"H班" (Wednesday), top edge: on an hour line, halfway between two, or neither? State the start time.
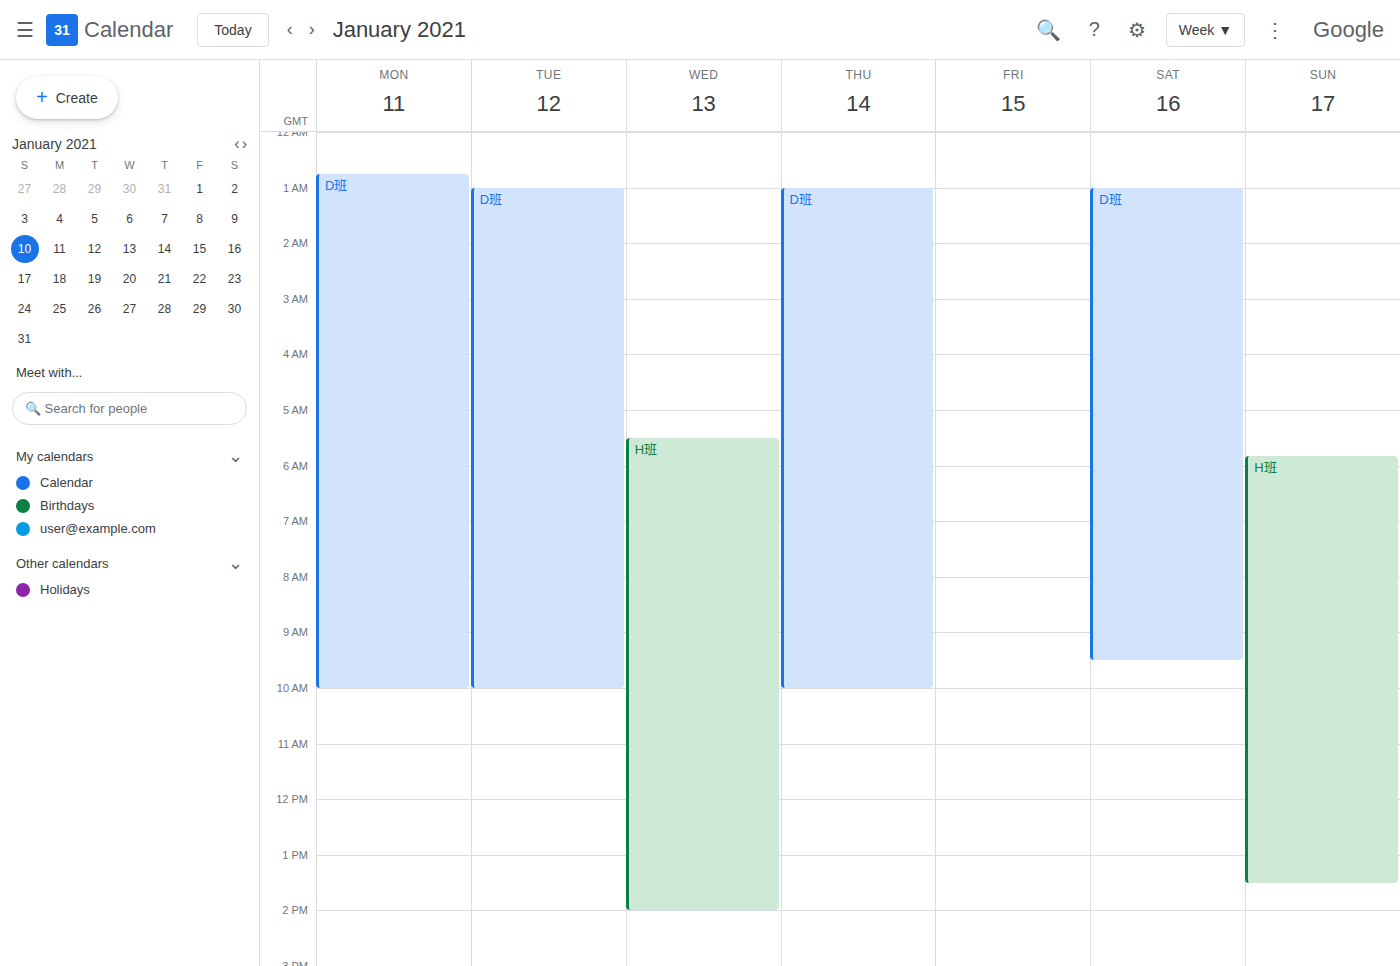
5:30 AM -- halfway between the 5 AM and 6 AM lines.